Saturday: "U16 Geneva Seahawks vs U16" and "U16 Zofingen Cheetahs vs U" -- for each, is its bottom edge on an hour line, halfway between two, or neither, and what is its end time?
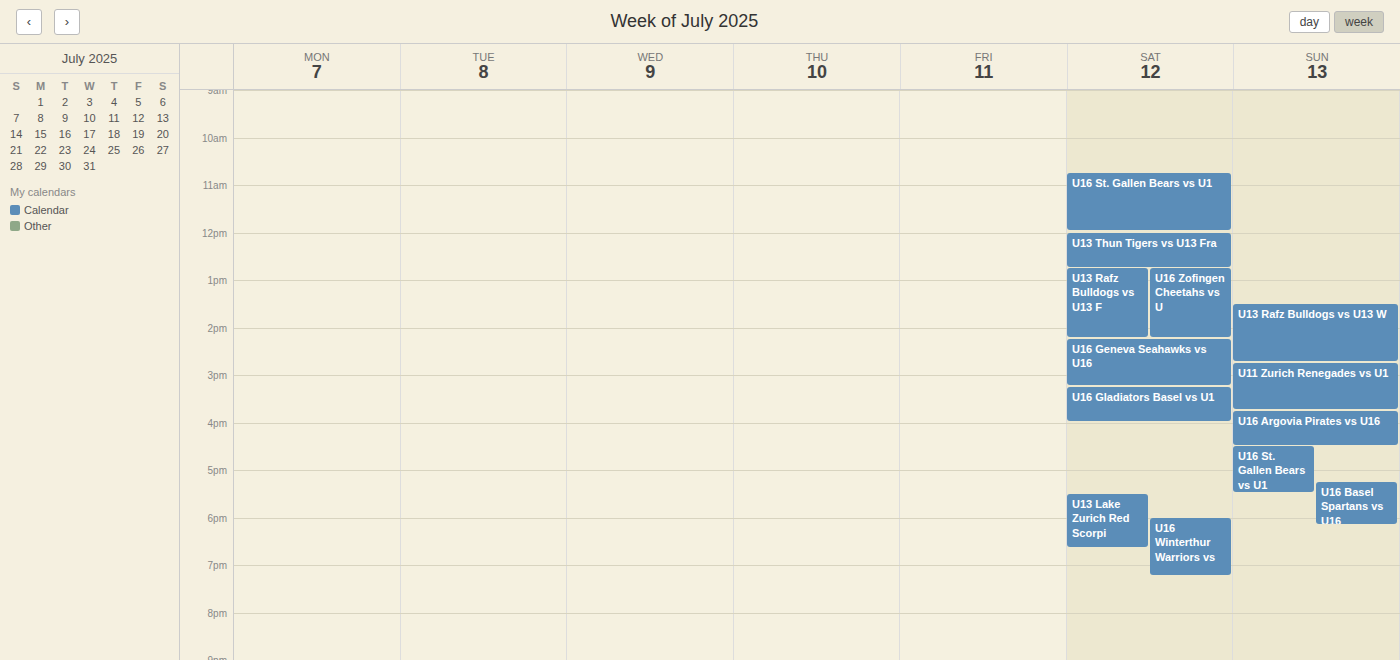
"U16 Geneva Seahawks vs U16": 3:15 PM, neither: a quarter of the way from the 3 PM line to the 4 PM line. "U16 Zofingen Cheetahs vs U": 2:15 PM, neither: a quarter of the way from the 2 PM line to the 3 PM line.